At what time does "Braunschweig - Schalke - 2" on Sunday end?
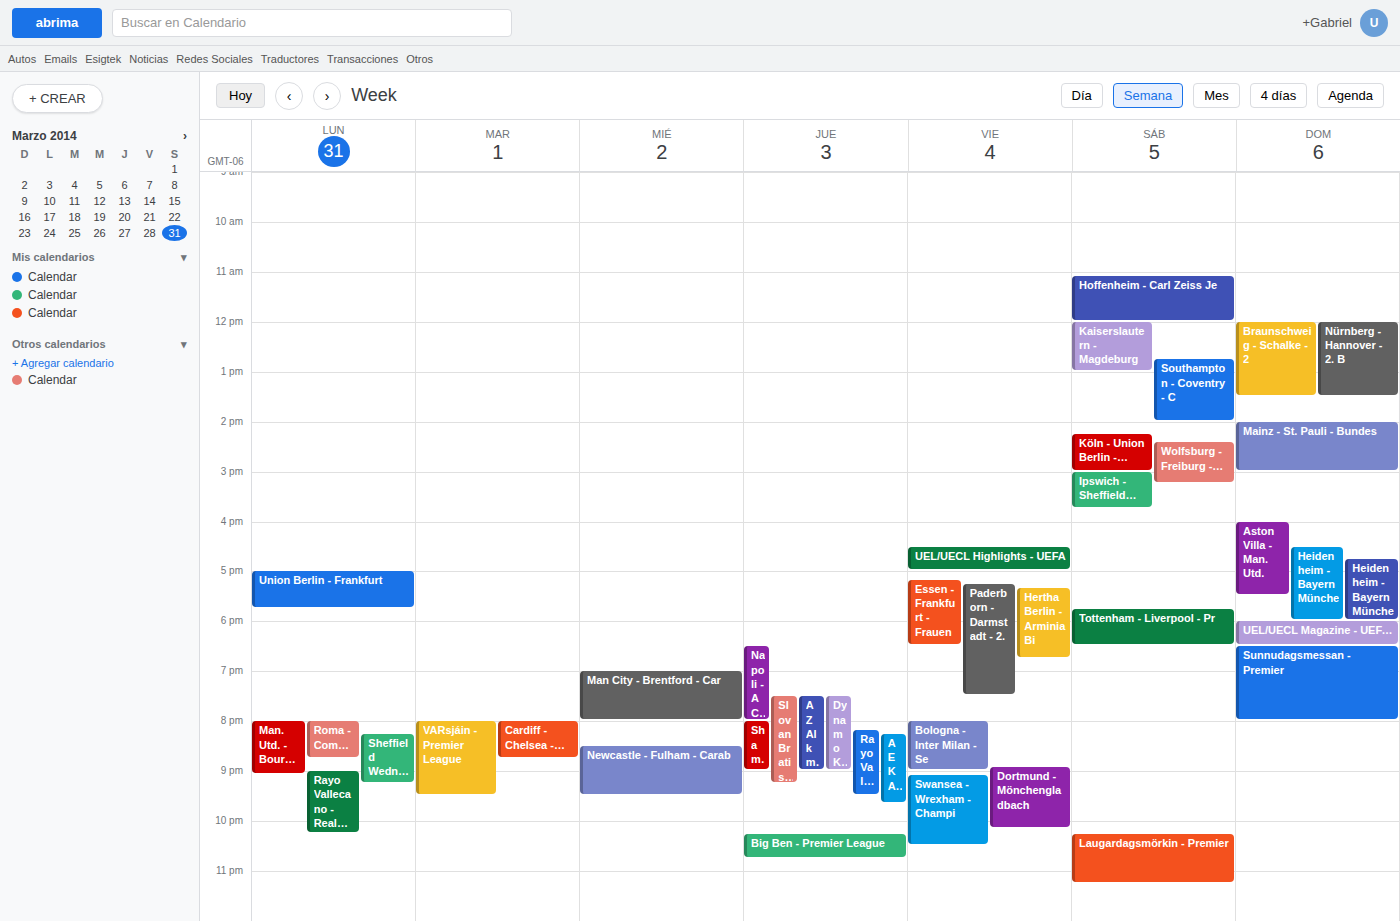
1:30 PM